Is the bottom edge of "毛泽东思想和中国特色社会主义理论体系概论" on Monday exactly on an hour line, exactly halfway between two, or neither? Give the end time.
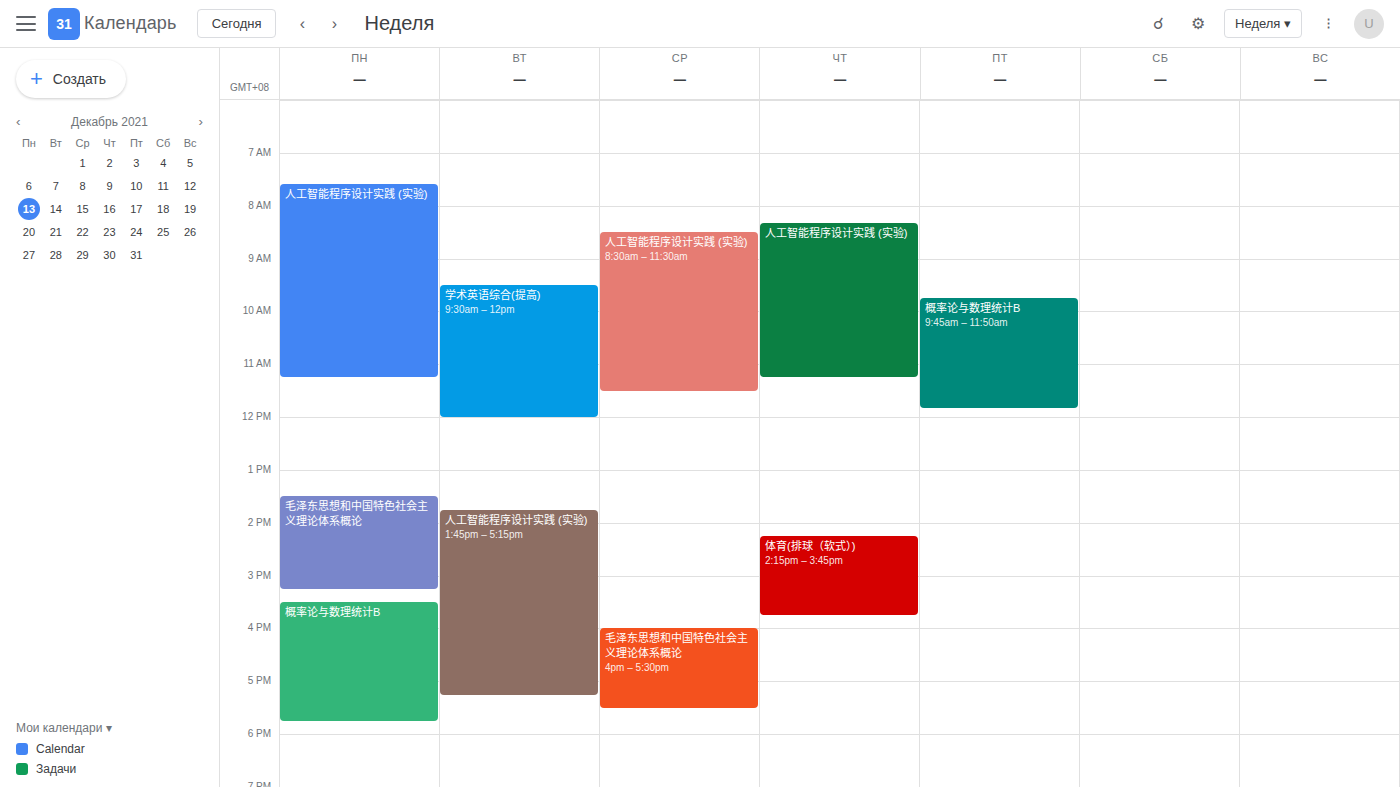
3:15 PM -- neither: a quarter of the way from the 3 PM line to the 4 PM line.